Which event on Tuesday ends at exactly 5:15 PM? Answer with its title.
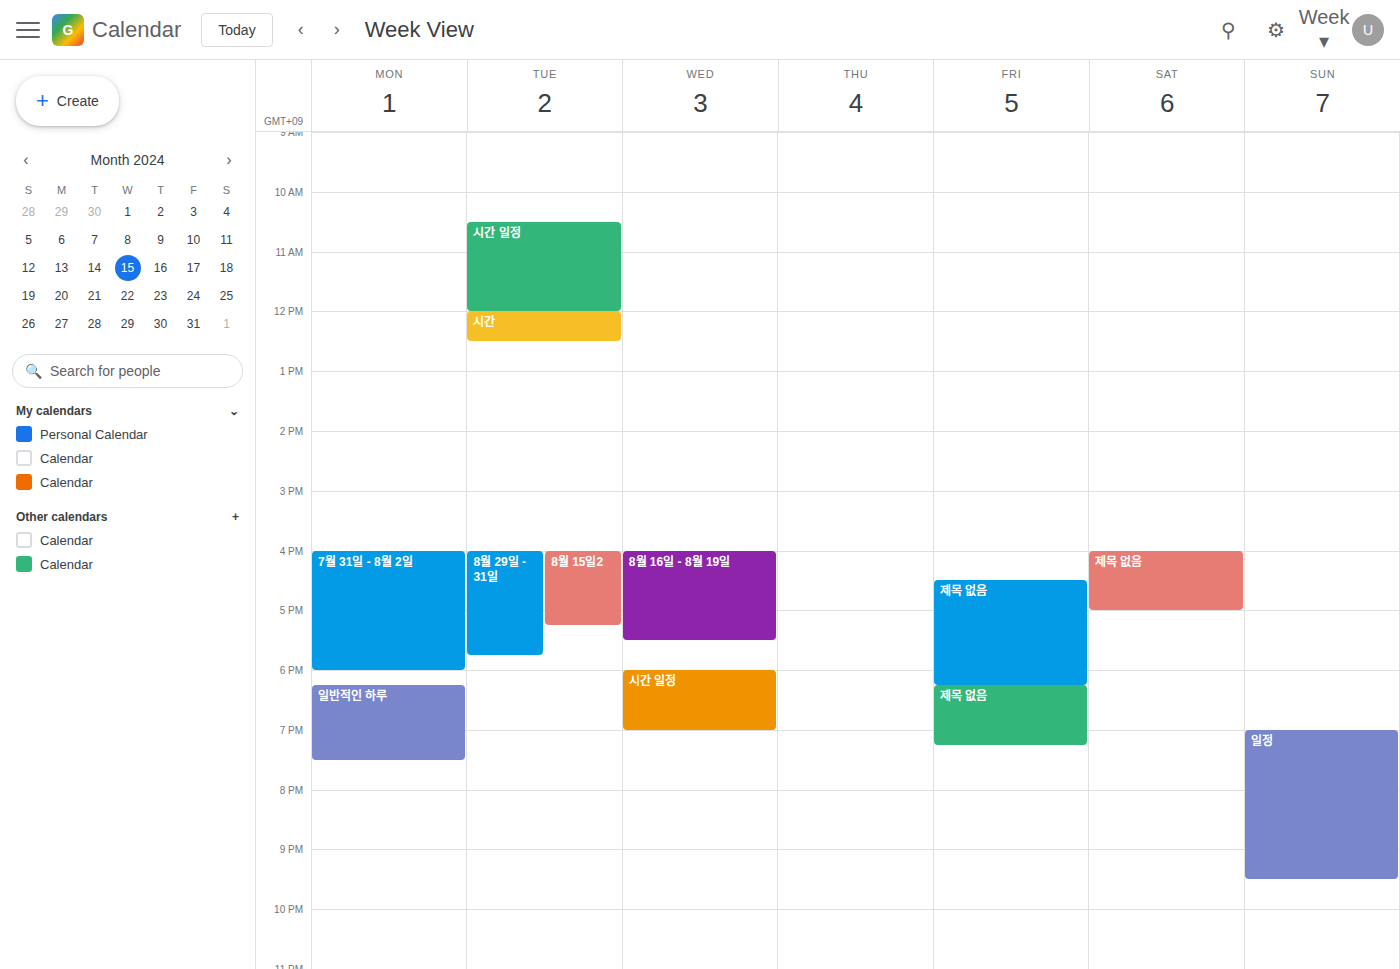
"8월 15일2"